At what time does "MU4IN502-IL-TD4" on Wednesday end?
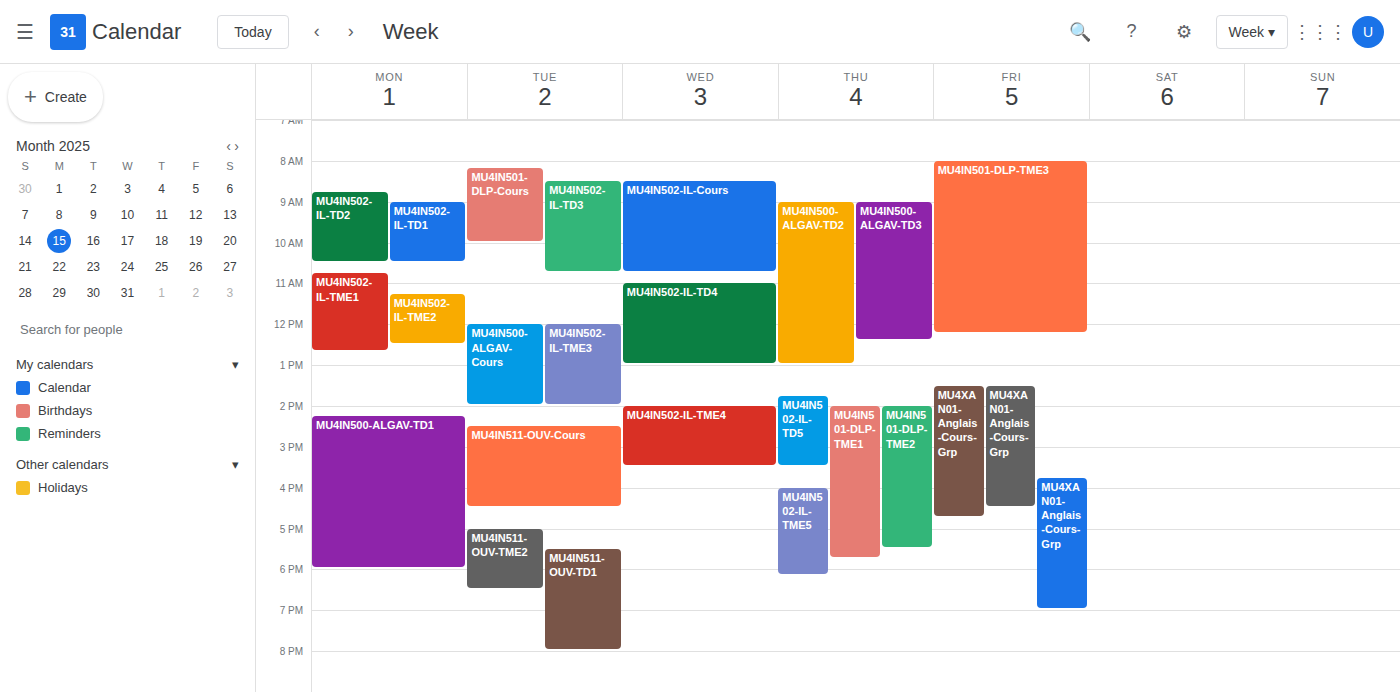
1:00 PM